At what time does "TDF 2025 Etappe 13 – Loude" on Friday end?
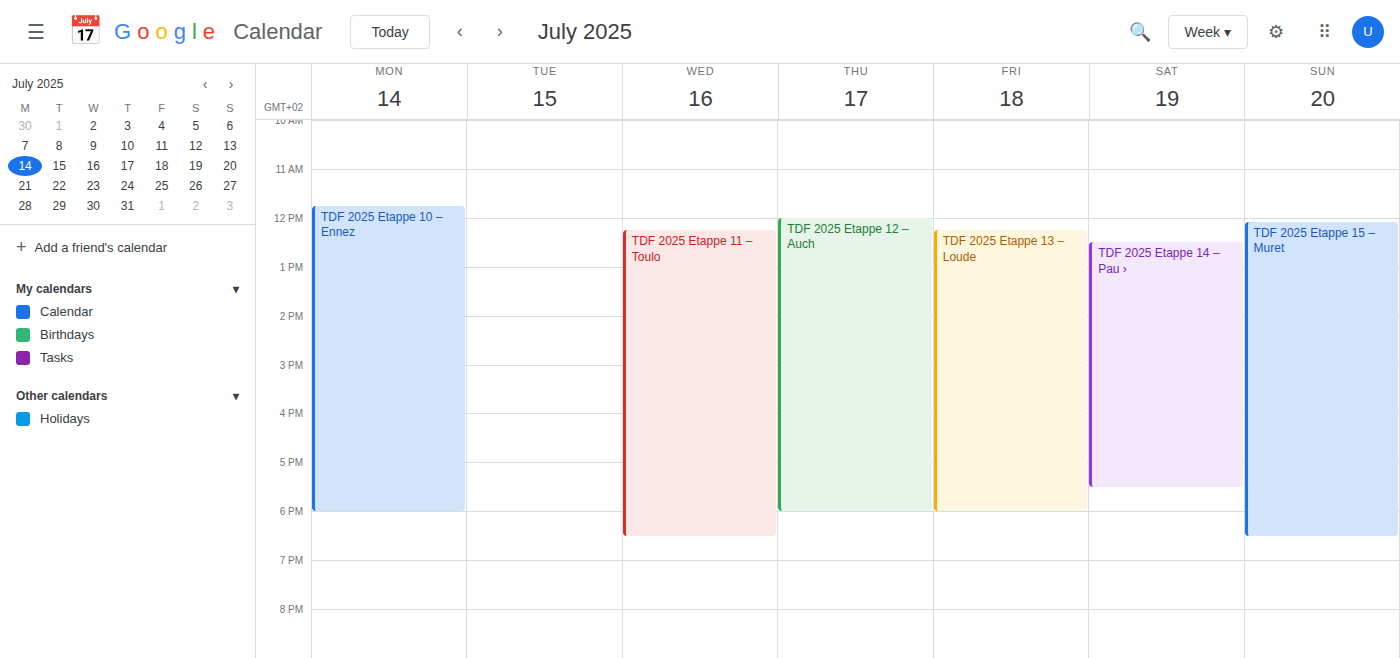
6:00 PM